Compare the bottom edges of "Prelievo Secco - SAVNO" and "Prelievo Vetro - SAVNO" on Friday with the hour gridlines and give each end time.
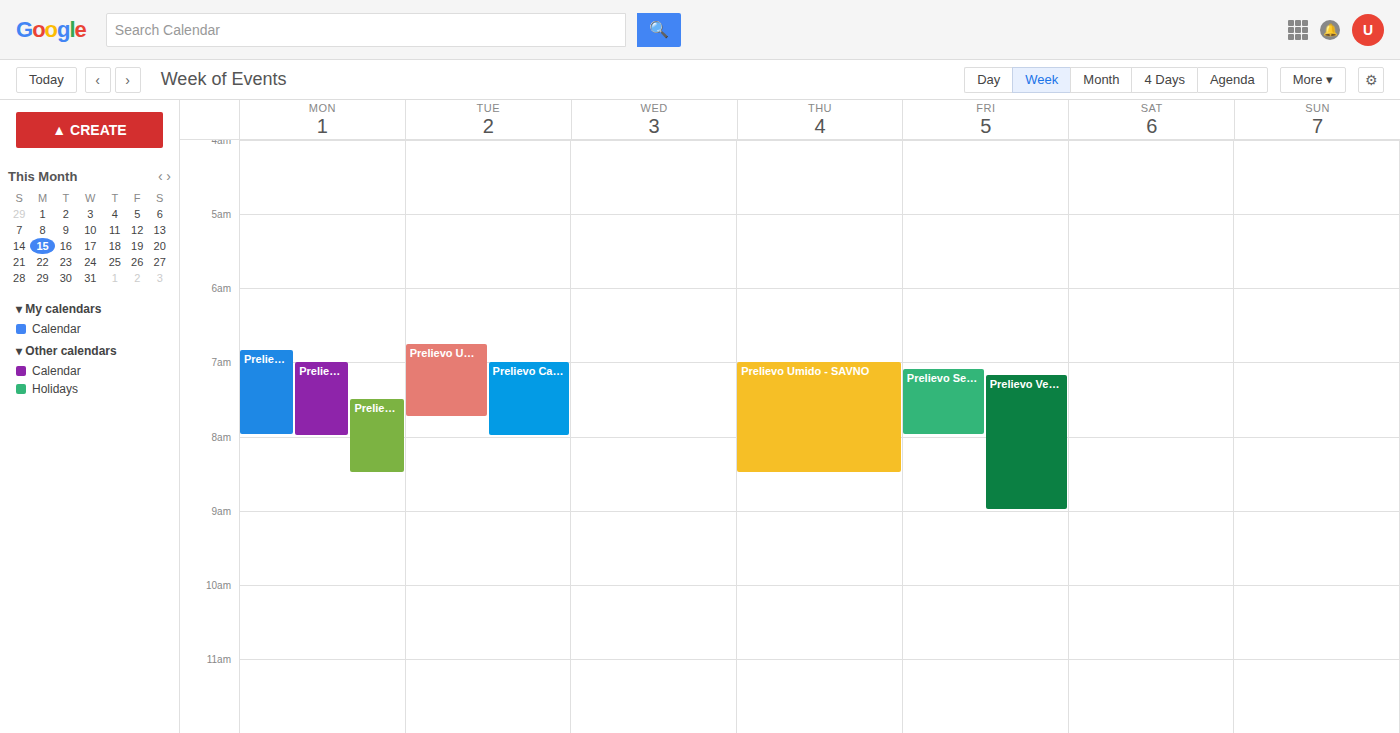
"Prelievo Secco - SAVNO": 08:00, exactly on the 08:00 line. "Prelievo Vetro - SAVNO": 09:00, exactly on the 09:00 line.